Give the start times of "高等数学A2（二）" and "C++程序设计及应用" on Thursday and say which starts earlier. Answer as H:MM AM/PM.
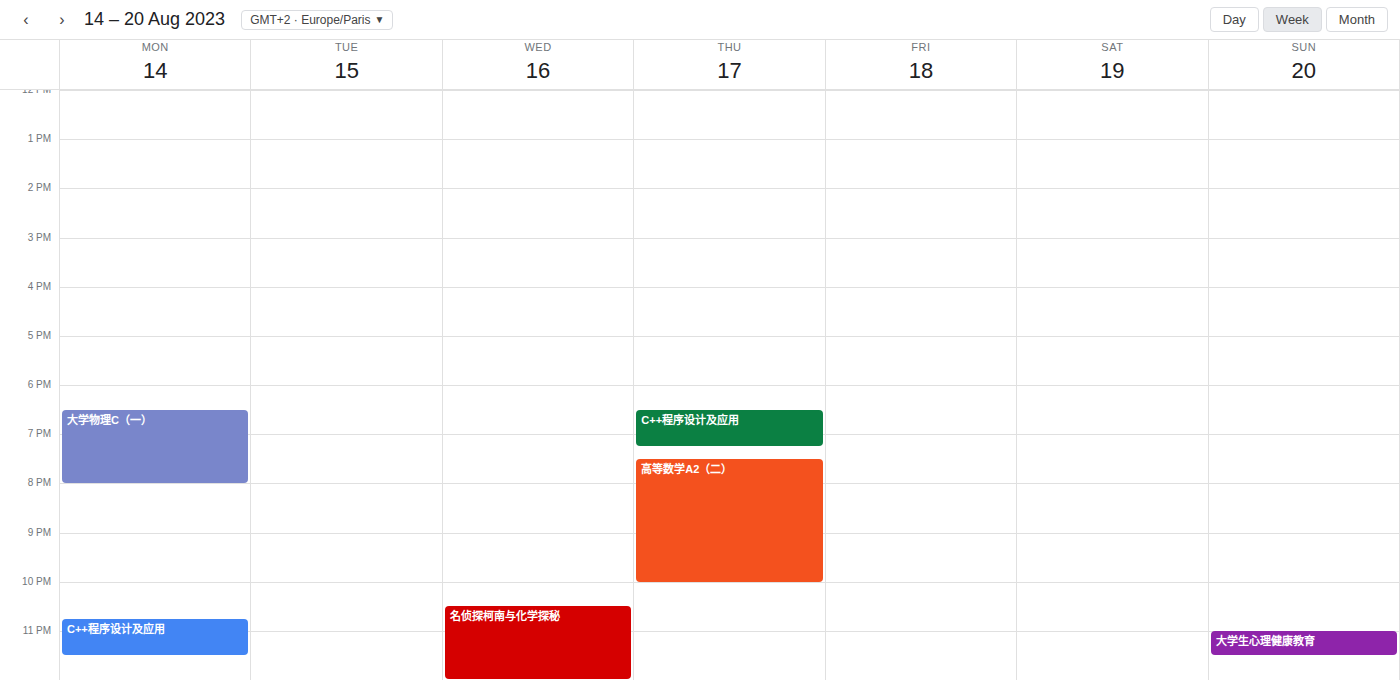
"C++程序设计及应用" 6:30 PM; "高等数学A2（二）" 7:30 PM.